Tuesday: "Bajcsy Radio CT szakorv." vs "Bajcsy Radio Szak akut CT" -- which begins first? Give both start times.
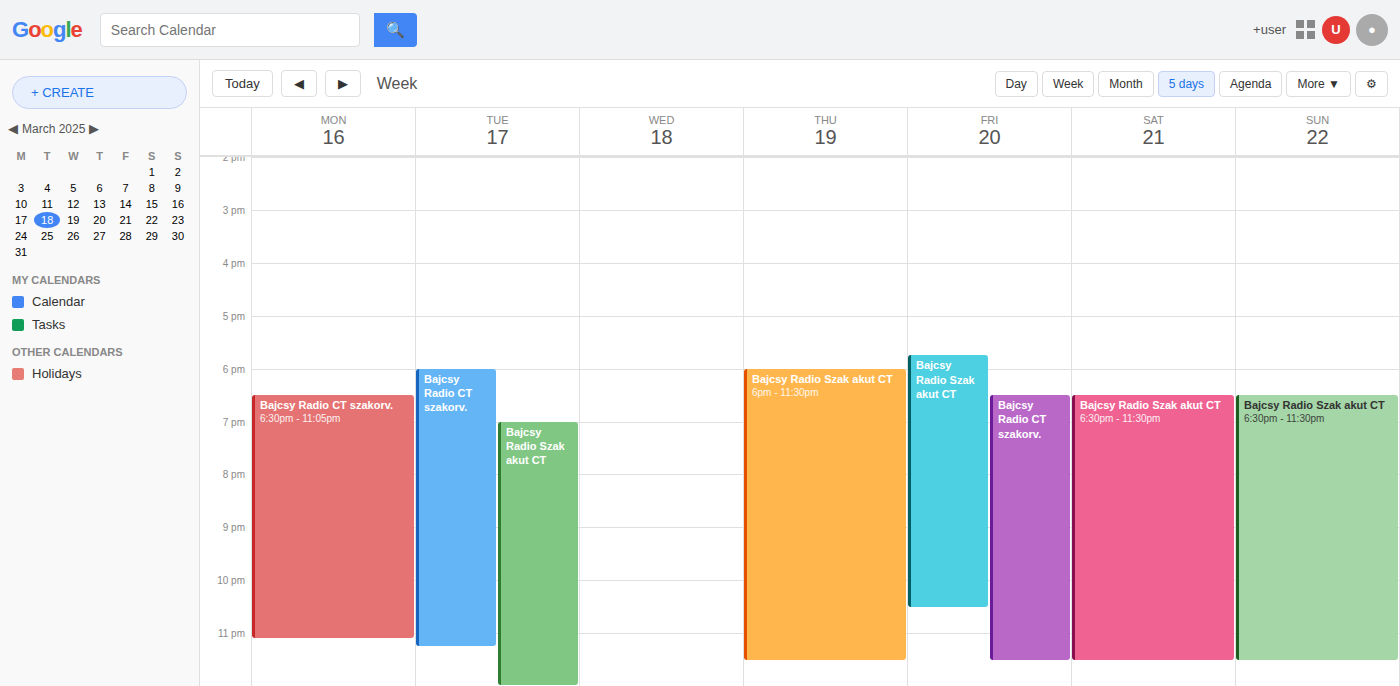
"Bajcsy Radio CT szakorv." 6:00 PM; "Bajcsy Radio Szak akut CT" 7:00 PM.